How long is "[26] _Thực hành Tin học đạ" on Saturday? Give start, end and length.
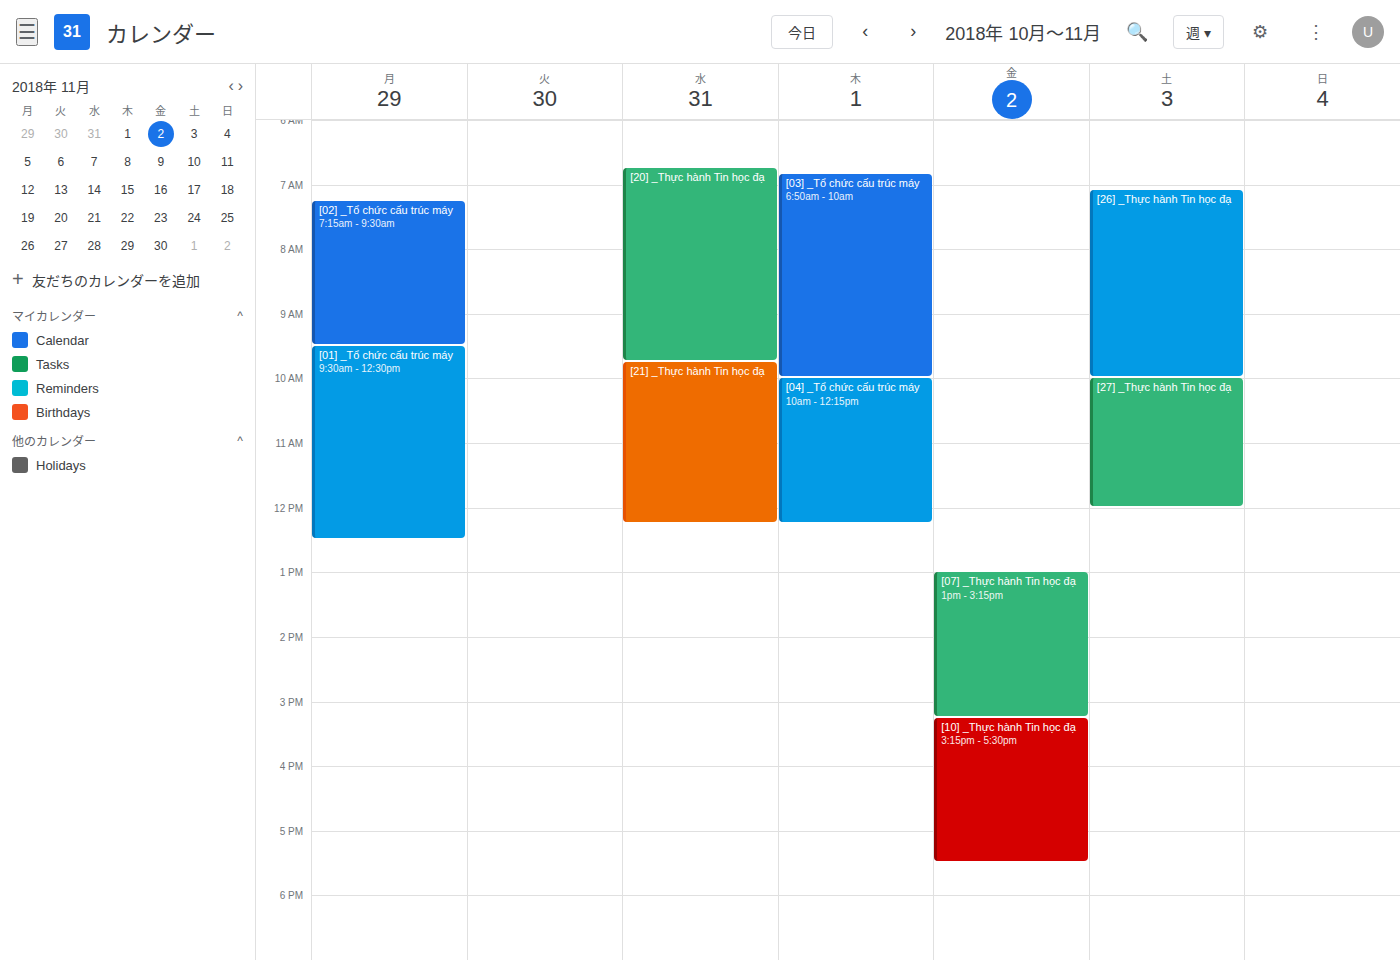
7:05 AM to 10:00 AM, 2 hours 55 minutes